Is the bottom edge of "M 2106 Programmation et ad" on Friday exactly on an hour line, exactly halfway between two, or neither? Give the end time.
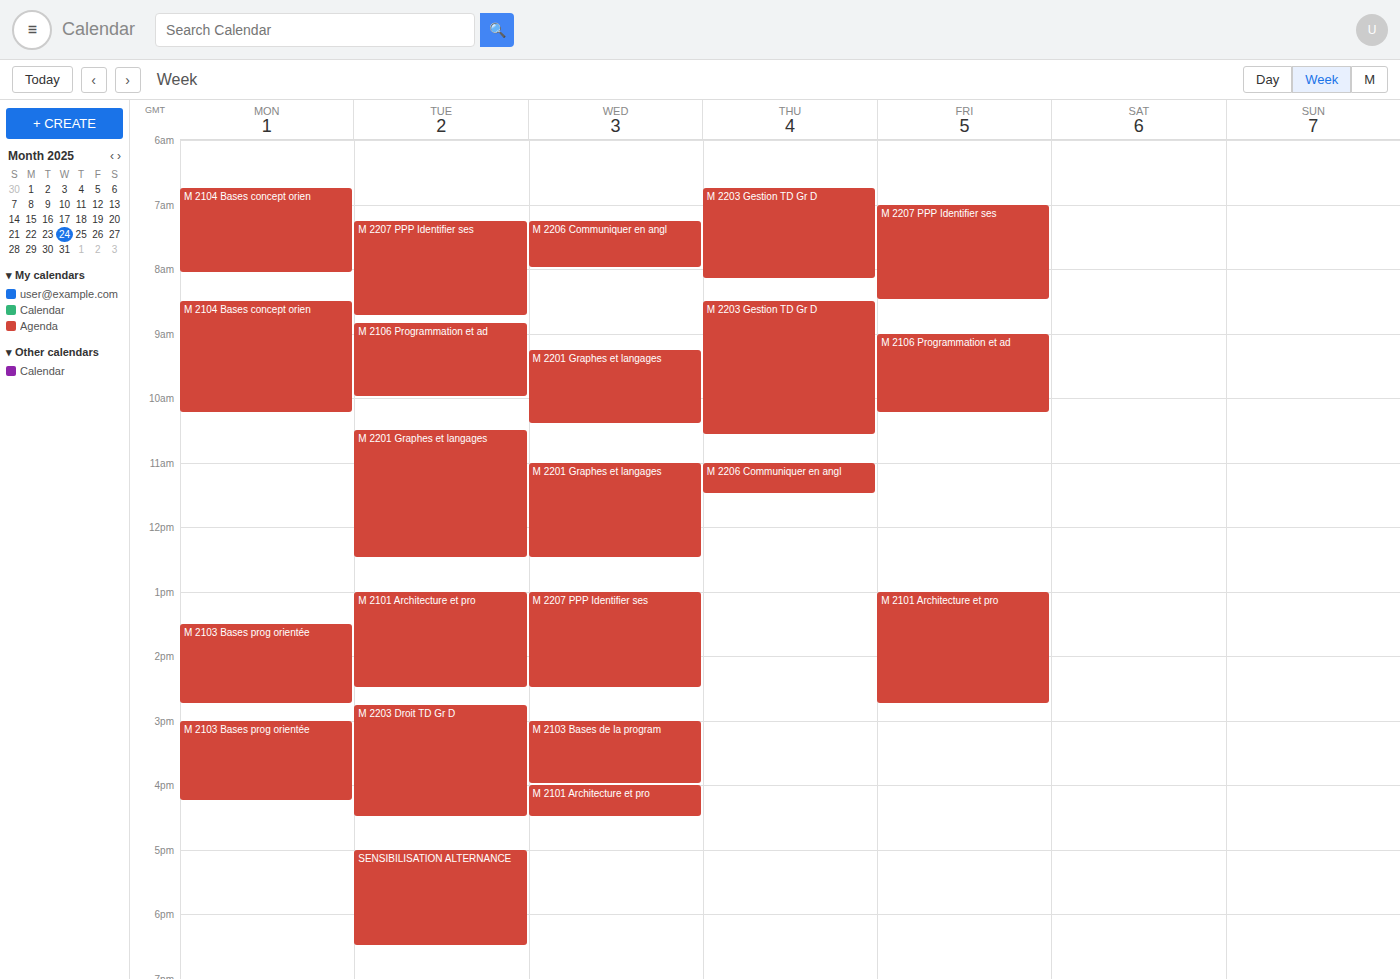
10:15 -- neither: a quarter of the way from the 10:00 line to the 11:00 line.